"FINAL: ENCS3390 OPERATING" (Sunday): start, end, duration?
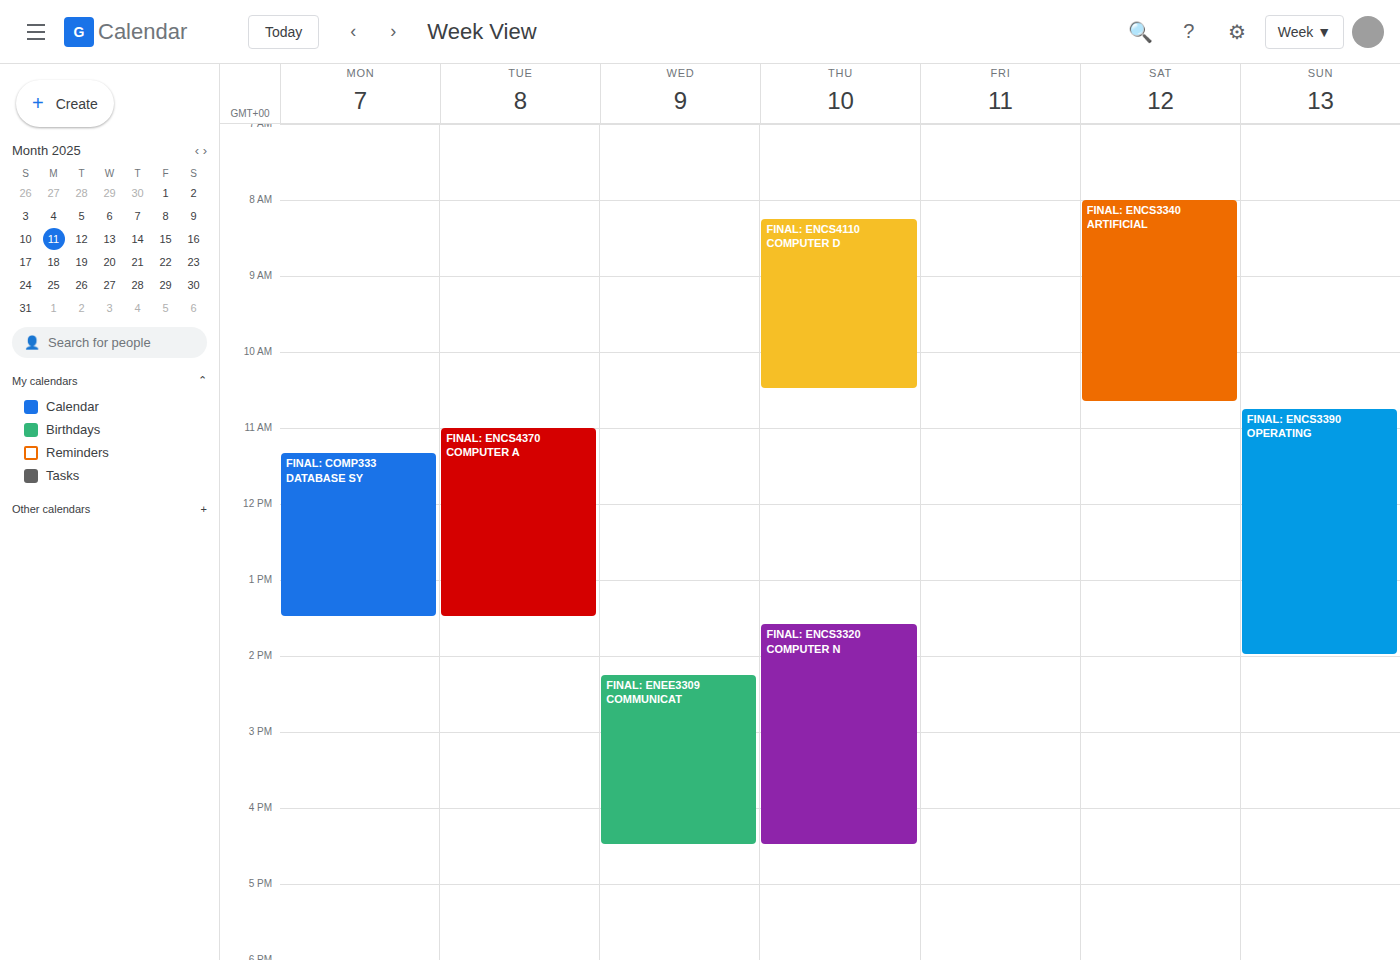
10:45 AM to 2:00 PM, 3 hours 15 minutes